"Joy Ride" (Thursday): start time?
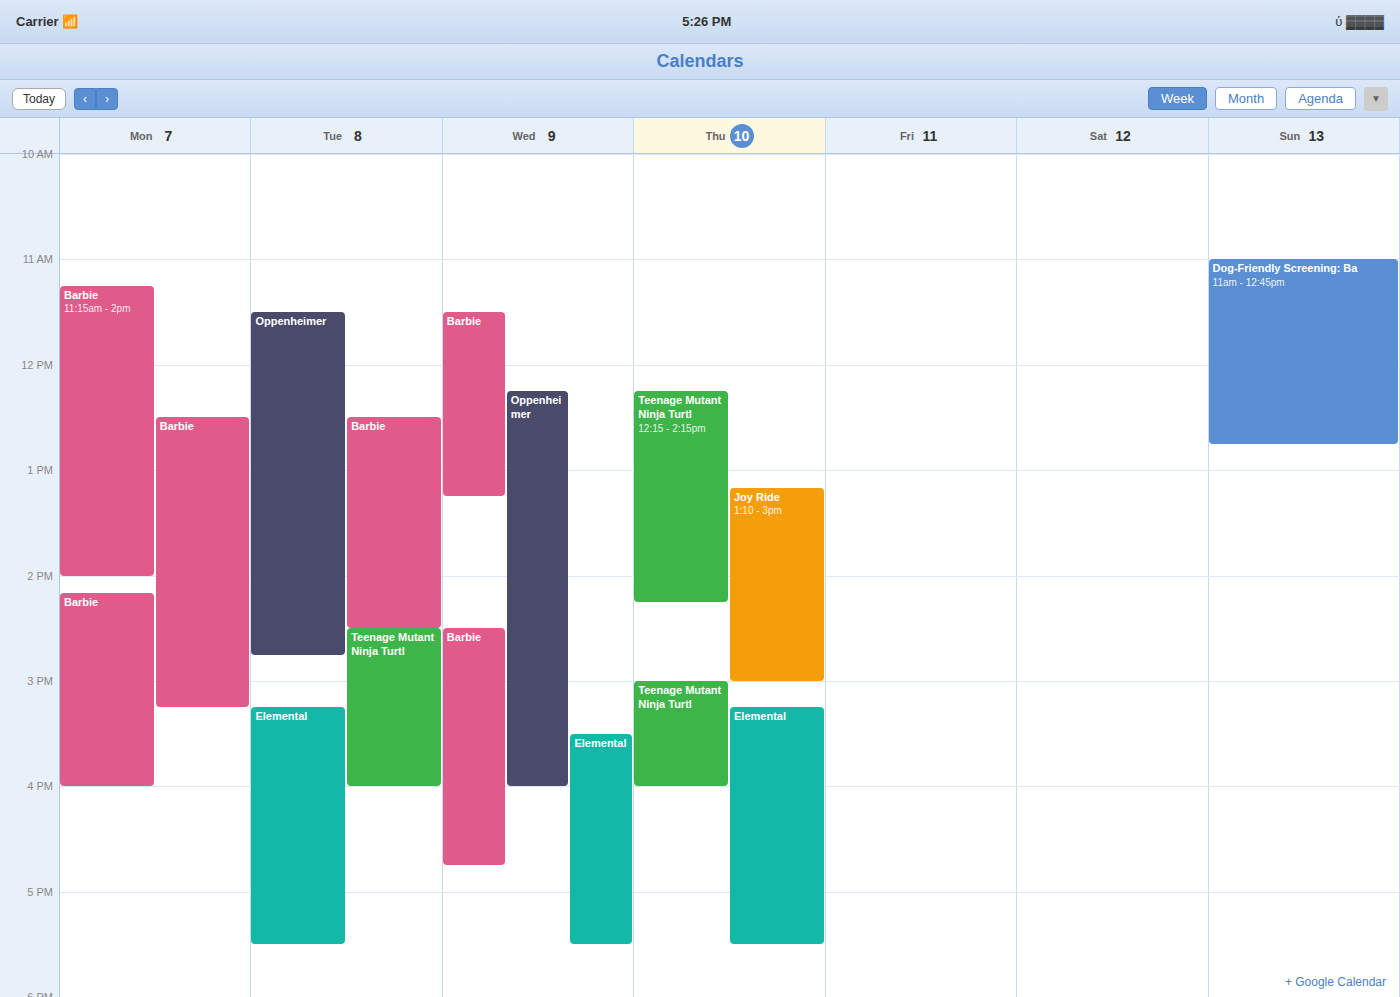
1:10 PM